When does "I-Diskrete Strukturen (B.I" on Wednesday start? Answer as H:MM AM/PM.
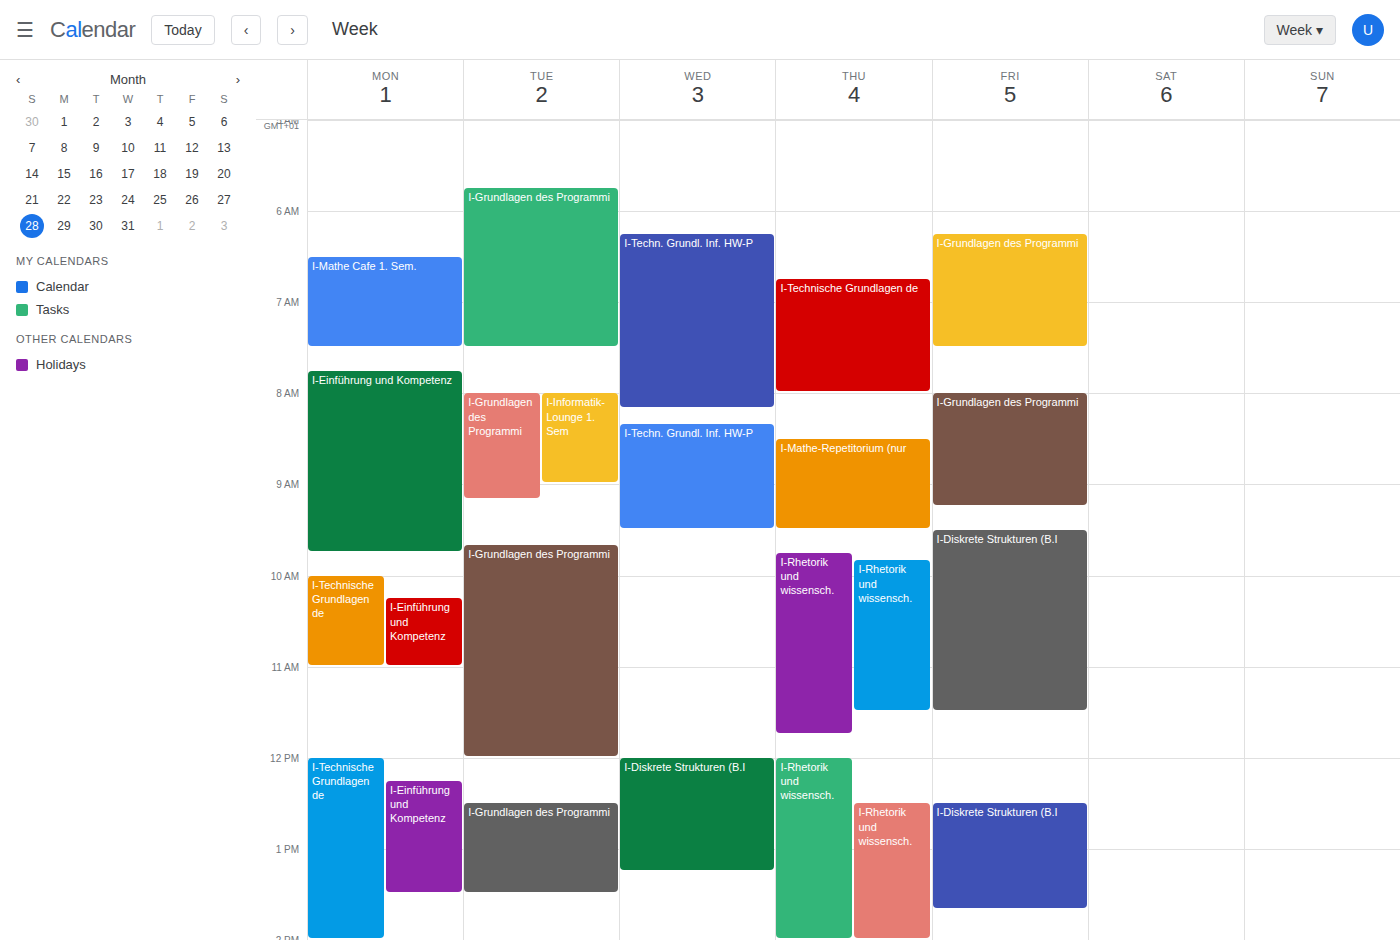
12:00 PM